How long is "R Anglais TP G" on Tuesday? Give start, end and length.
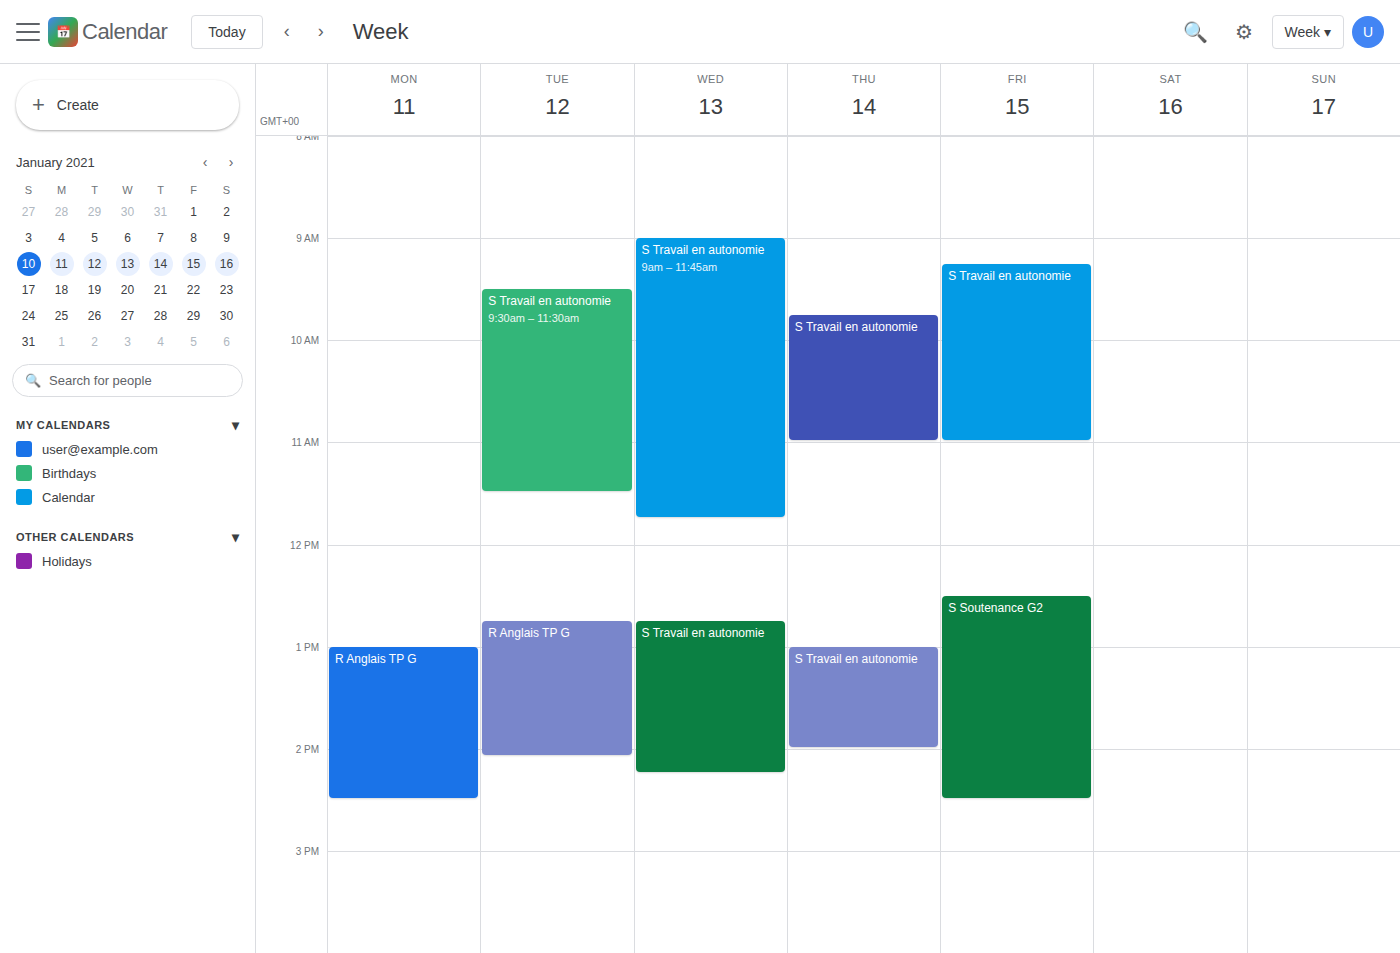
12:45 PM to 2:05 PM, 1 hour 20 minutes